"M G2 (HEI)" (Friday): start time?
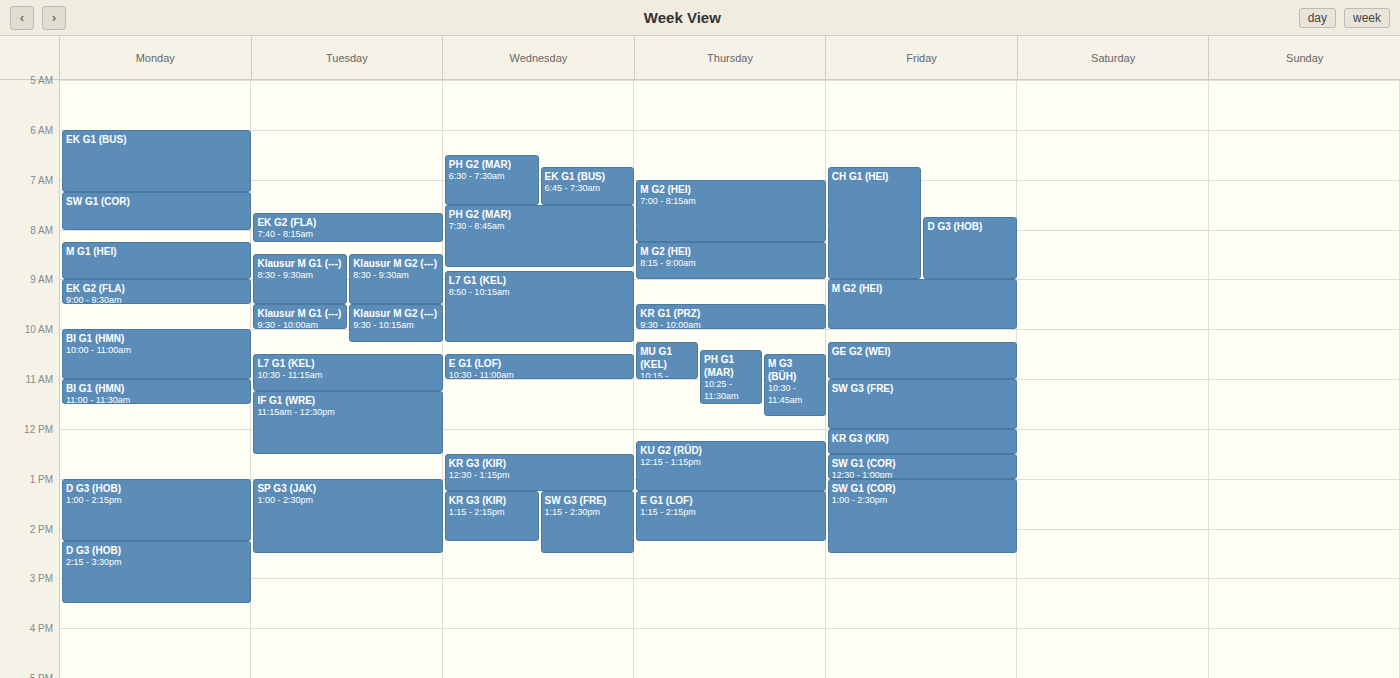
9:00 AM